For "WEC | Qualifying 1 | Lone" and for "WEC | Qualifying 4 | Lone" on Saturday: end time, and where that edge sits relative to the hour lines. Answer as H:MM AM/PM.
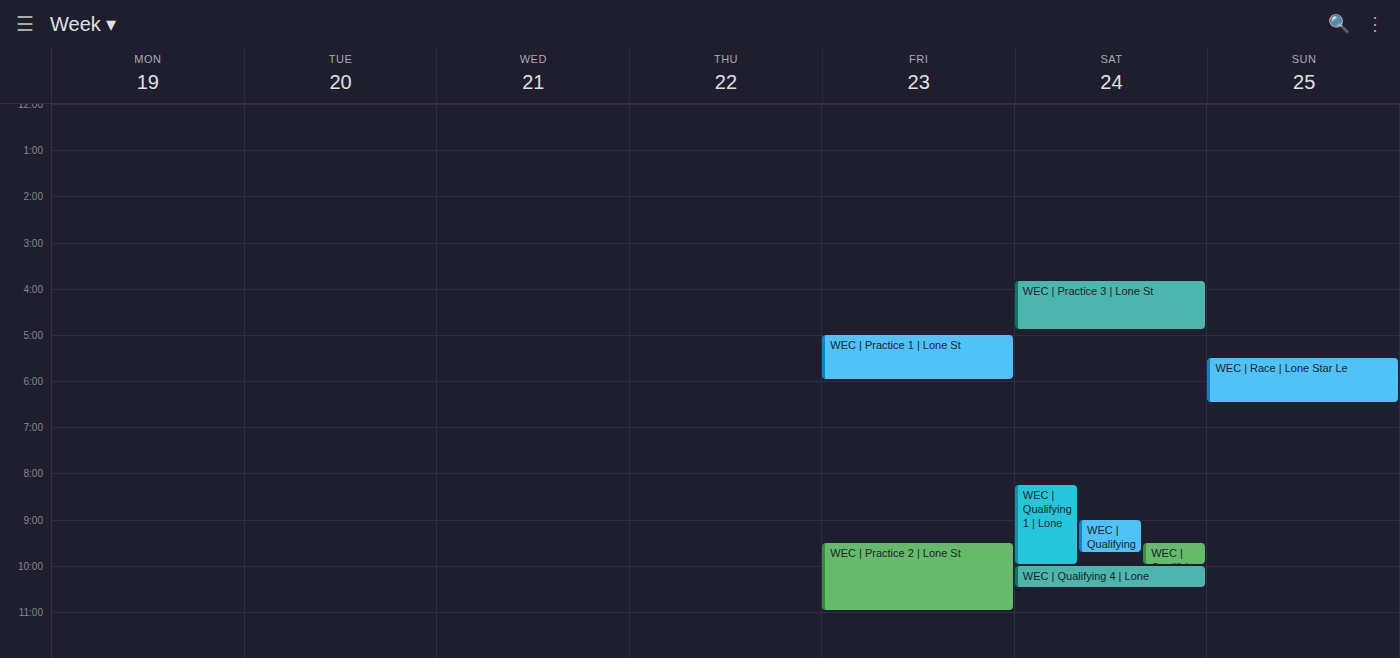
"WEC | Qualifying 1 | Lone": 10:00 PM, exactly on the 10 PM line. "WEC | Qualifying 4 | Lone": 10:30 PM, halfway between the 10 PM and 11 PM lines.